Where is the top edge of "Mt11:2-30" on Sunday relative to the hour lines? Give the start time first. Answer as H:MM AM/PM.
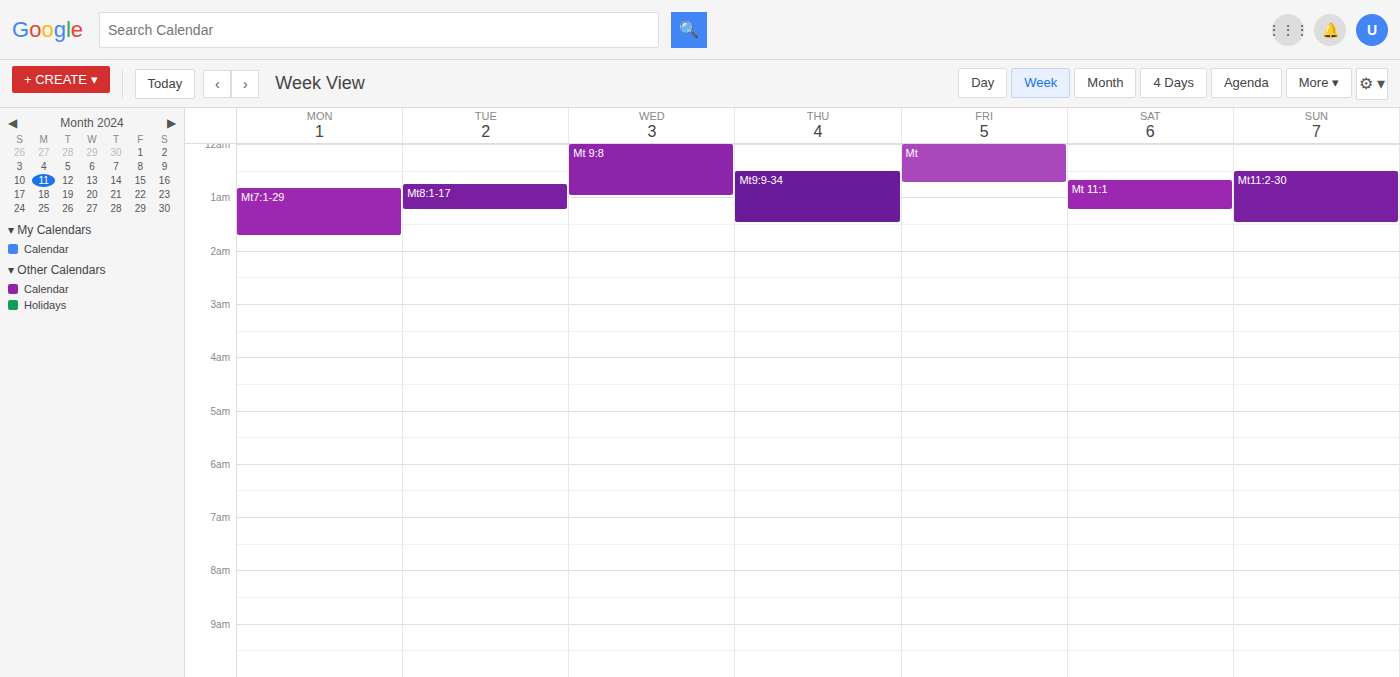
12:30 AM -- halfway between the 12 AM and 1 AM lines.